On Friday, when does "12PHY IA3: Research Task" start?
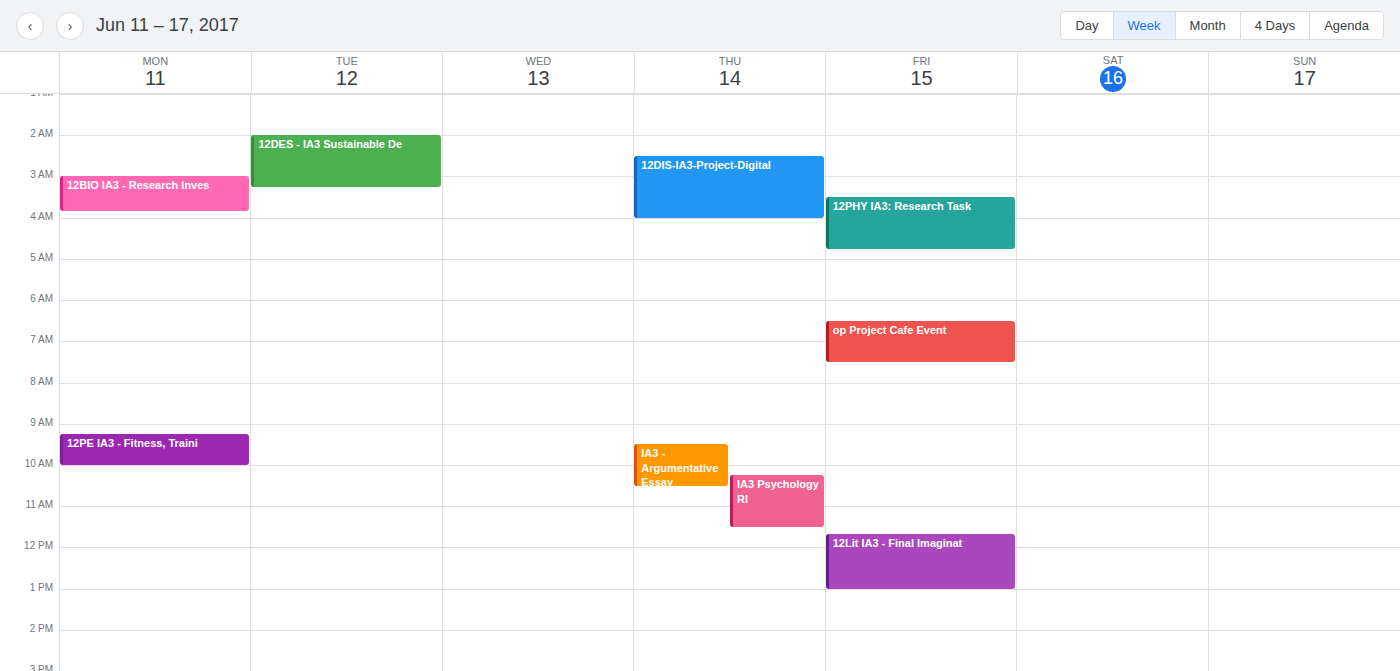
3:30 AM